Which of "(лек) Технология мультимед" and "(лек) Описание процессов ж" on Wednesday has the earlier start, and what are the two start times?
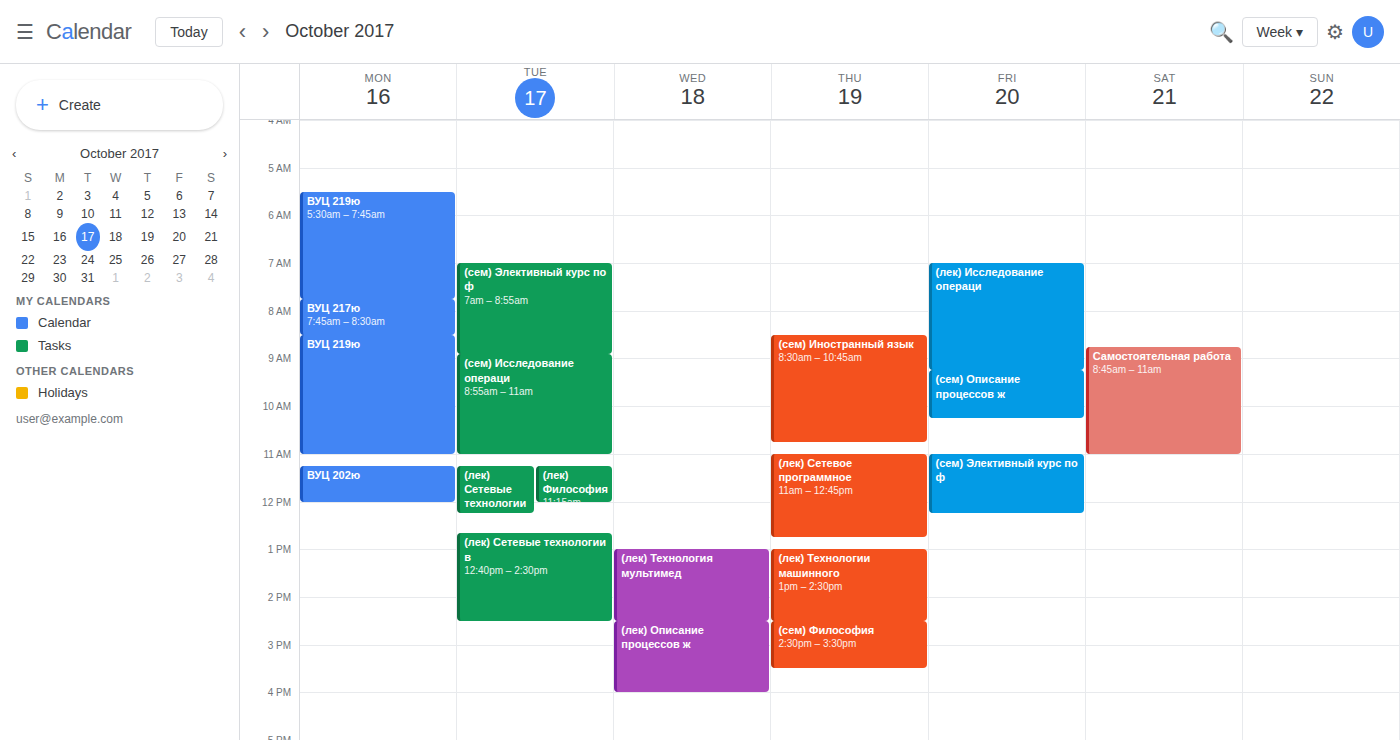
"(лек) Технология мультимед" 13:00; "(лек) Описание процессов ж" 14:30.